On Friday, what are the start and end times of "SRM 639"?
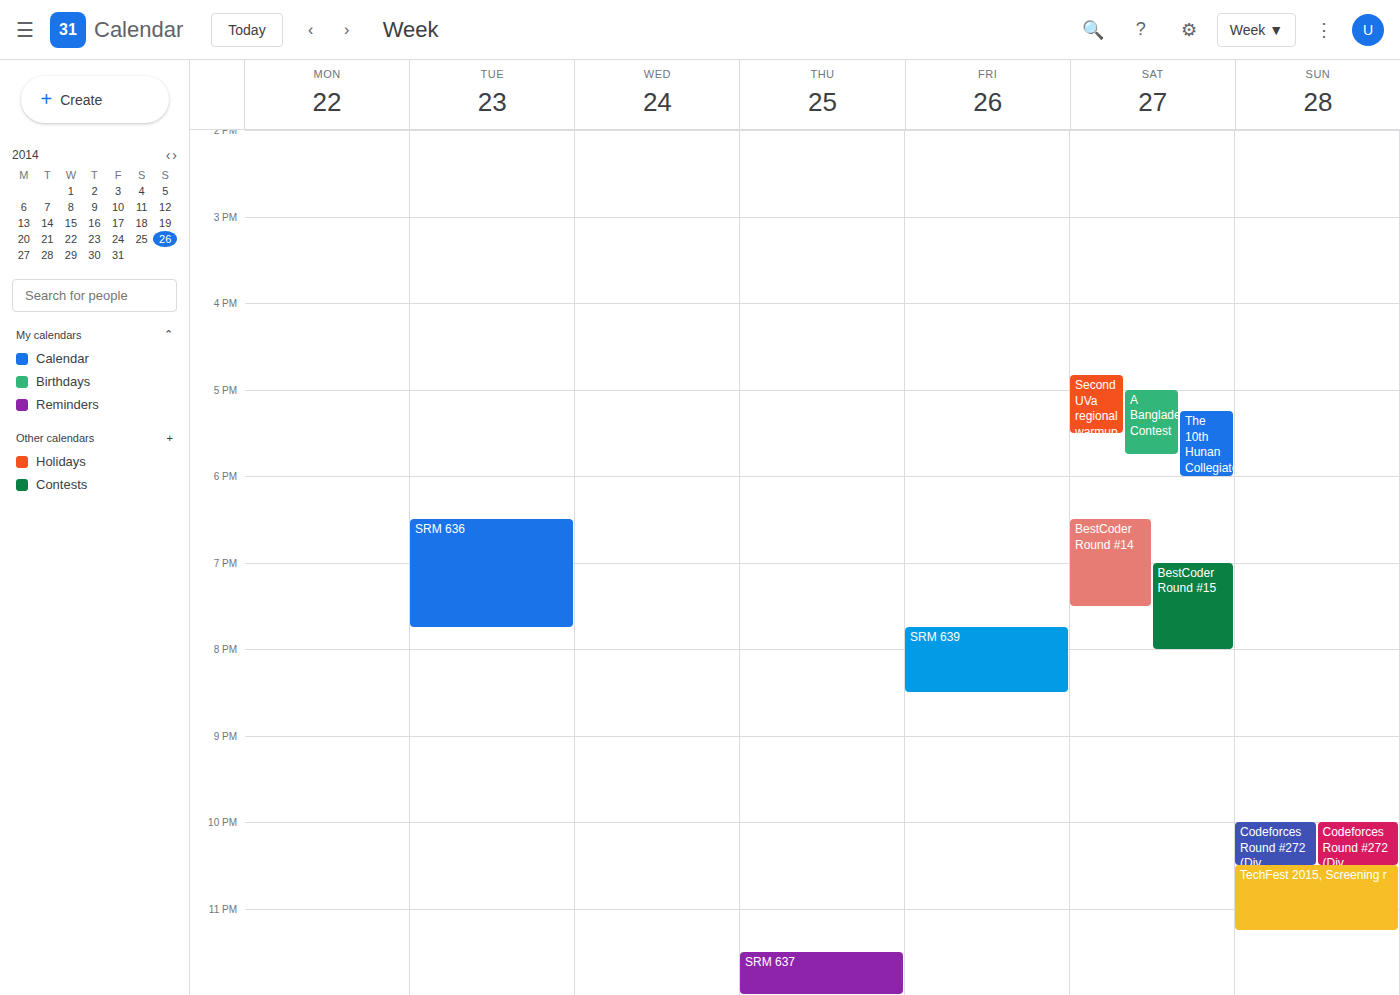
7:45 PM to 8:30 PM